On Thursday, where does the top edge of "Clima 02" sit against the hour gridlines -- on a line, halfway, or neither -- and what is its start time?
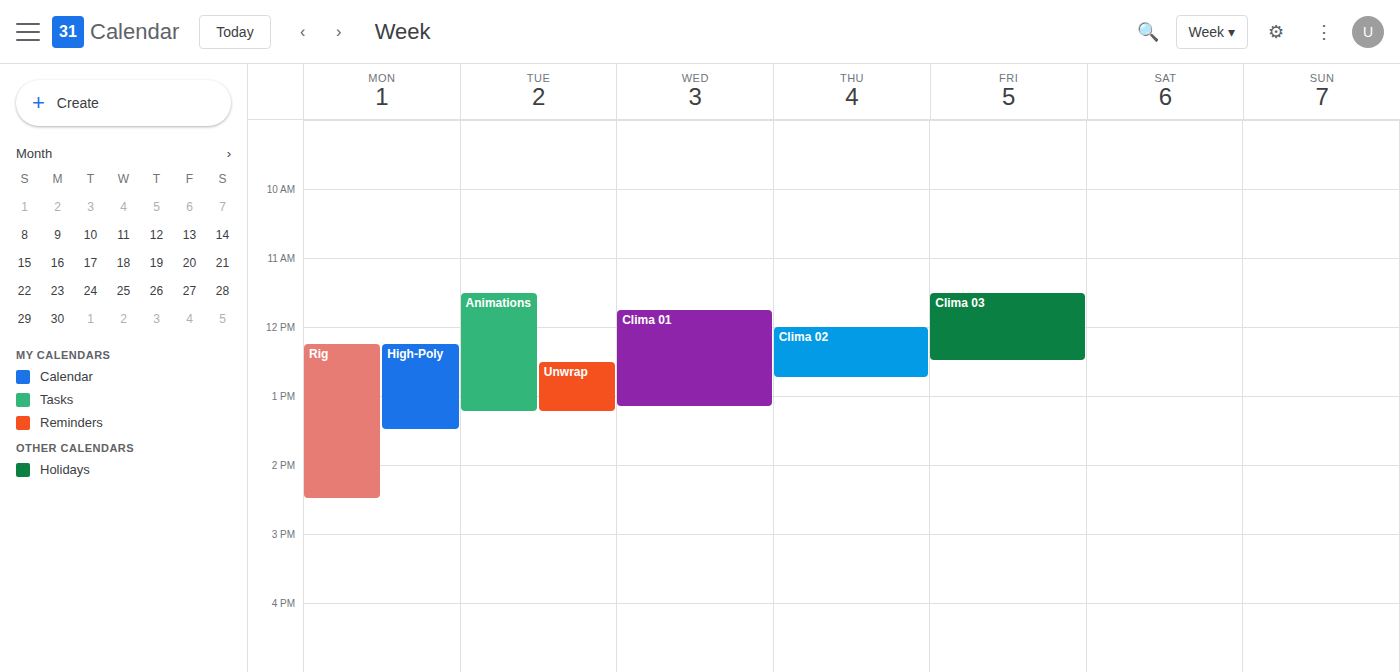
12:00 PM -- exactly on the 12 PM line.